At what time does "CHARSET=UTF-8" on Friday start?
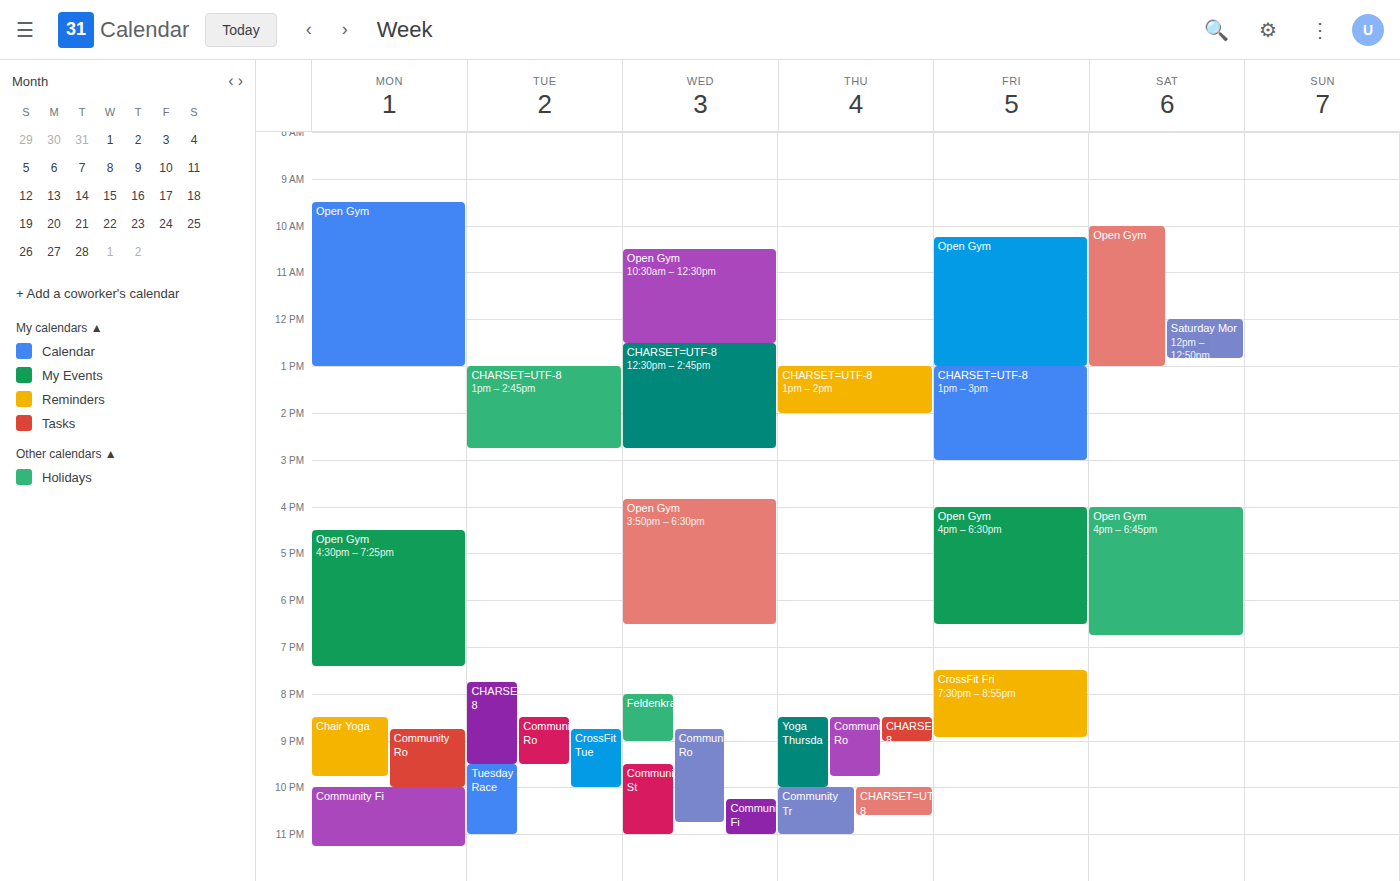
1:00 PM